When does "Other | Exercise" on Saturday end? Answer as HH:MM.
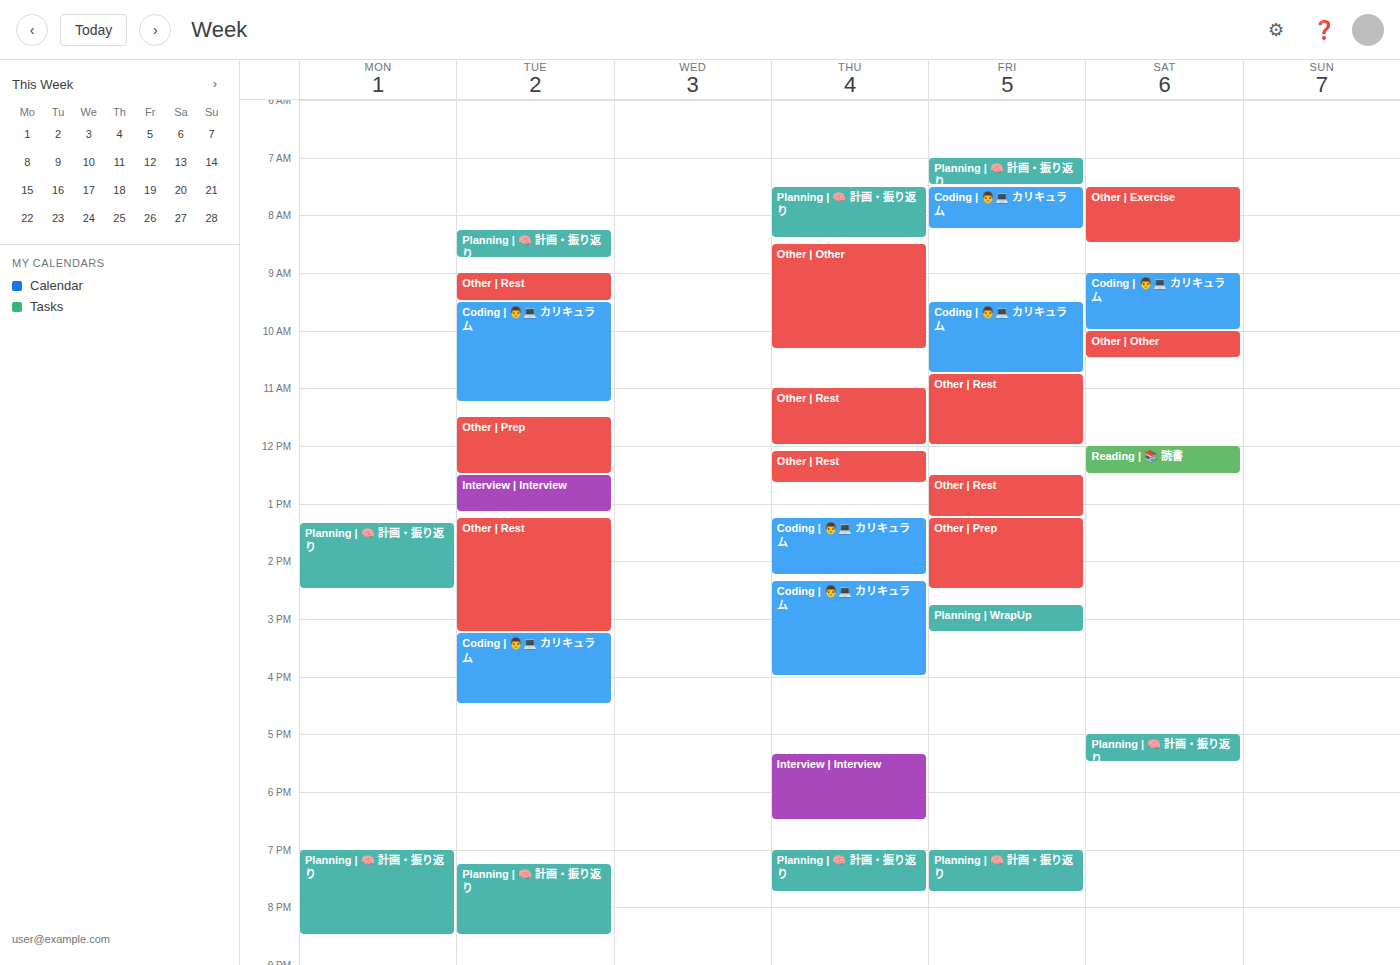
08:30